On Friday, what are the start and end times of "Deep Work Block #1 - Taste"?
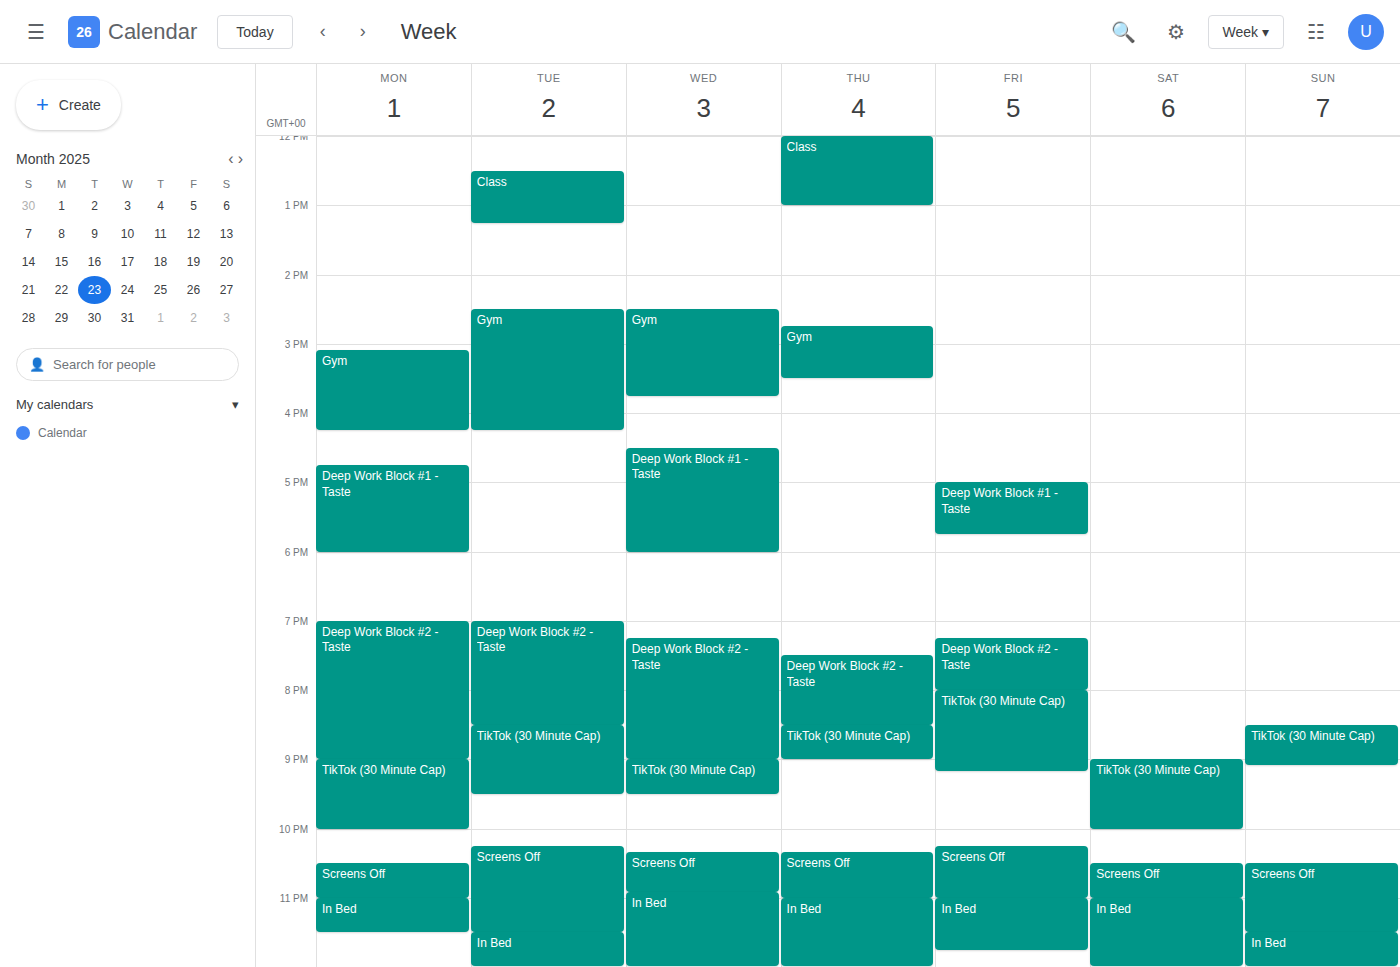
5:00 PM to 5:45 PM